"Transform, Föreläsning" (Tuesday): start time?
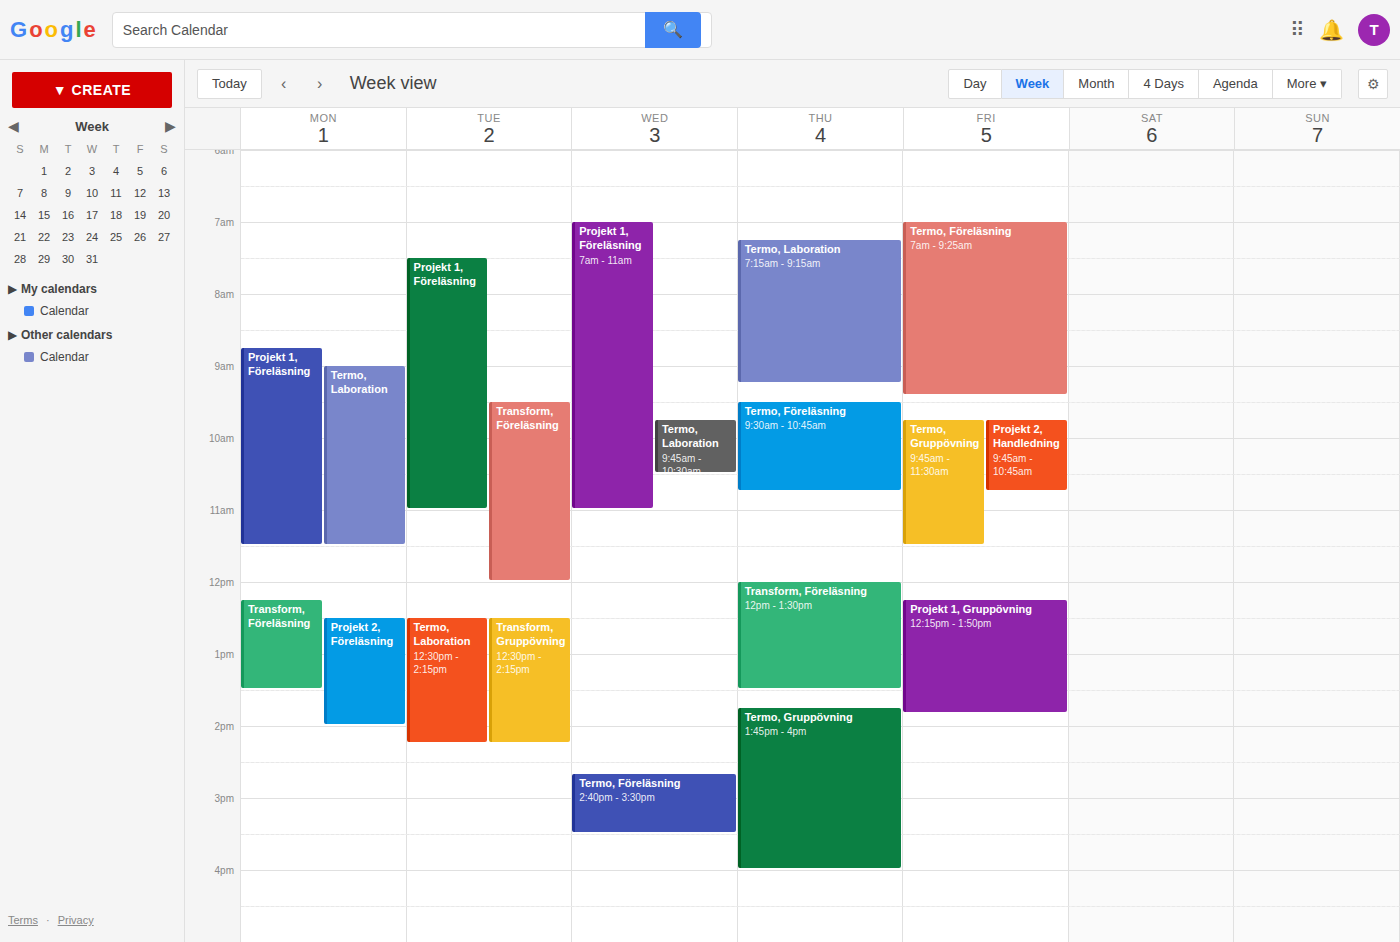
9:30 AM